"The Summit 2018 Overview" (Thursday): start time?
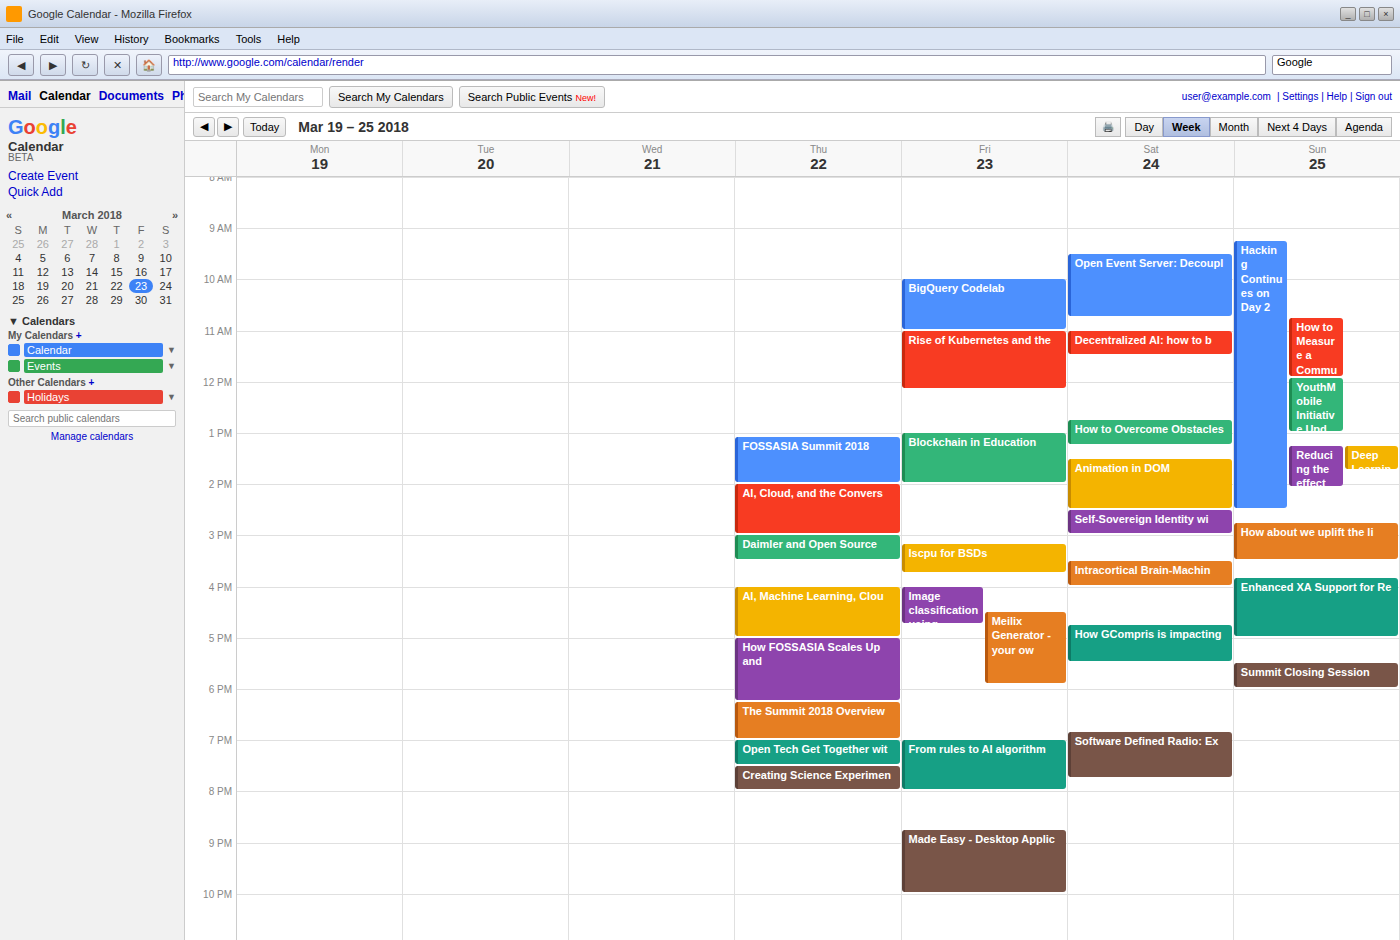
6:15 PM